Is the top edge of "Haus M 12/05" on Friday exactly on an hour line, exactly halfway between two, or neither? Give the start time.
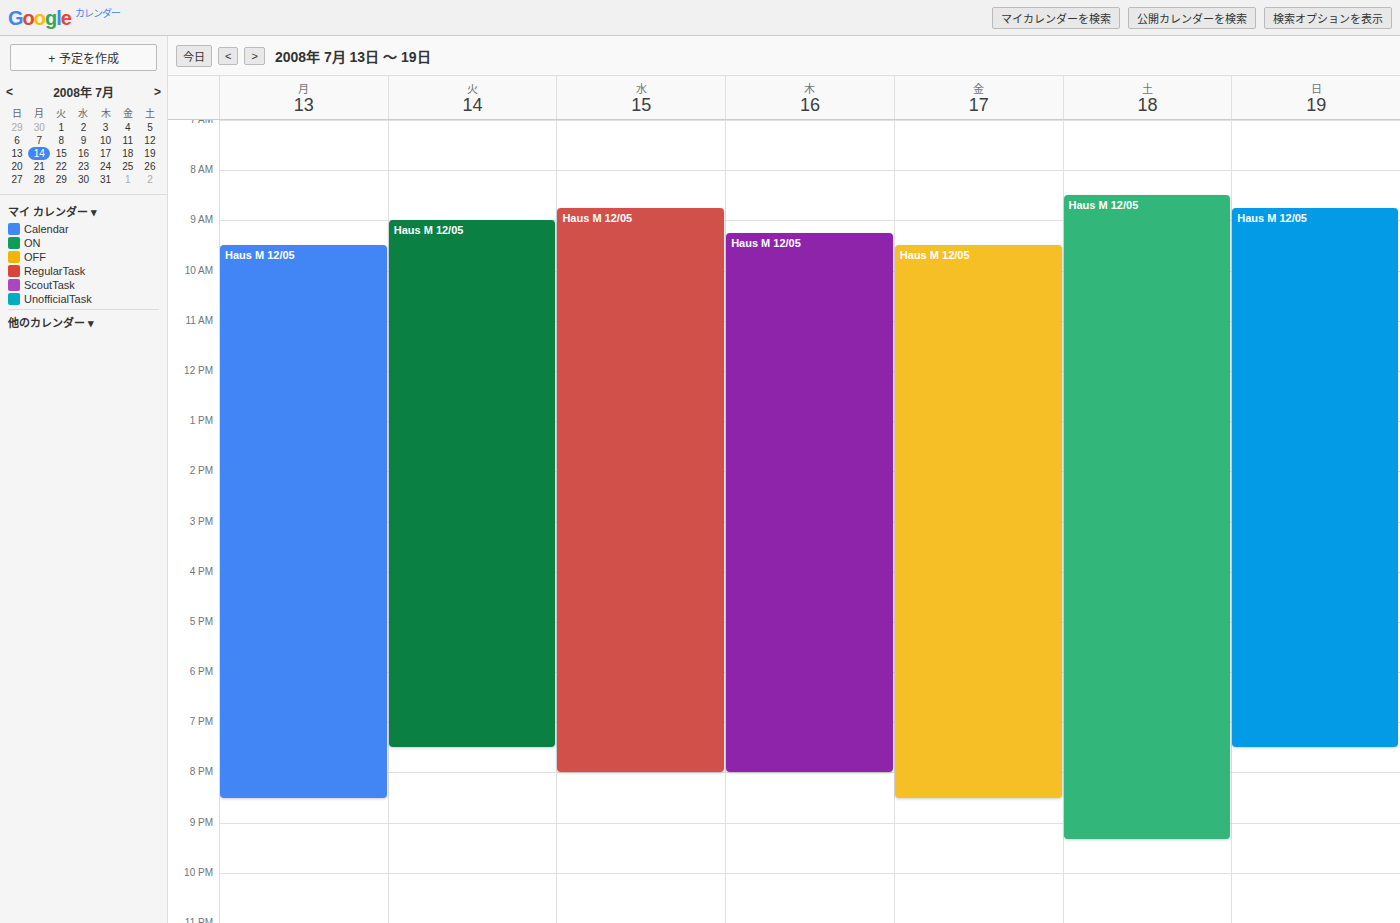
9:30 AM -- halfway between the 9 AM and 10 AM lines.